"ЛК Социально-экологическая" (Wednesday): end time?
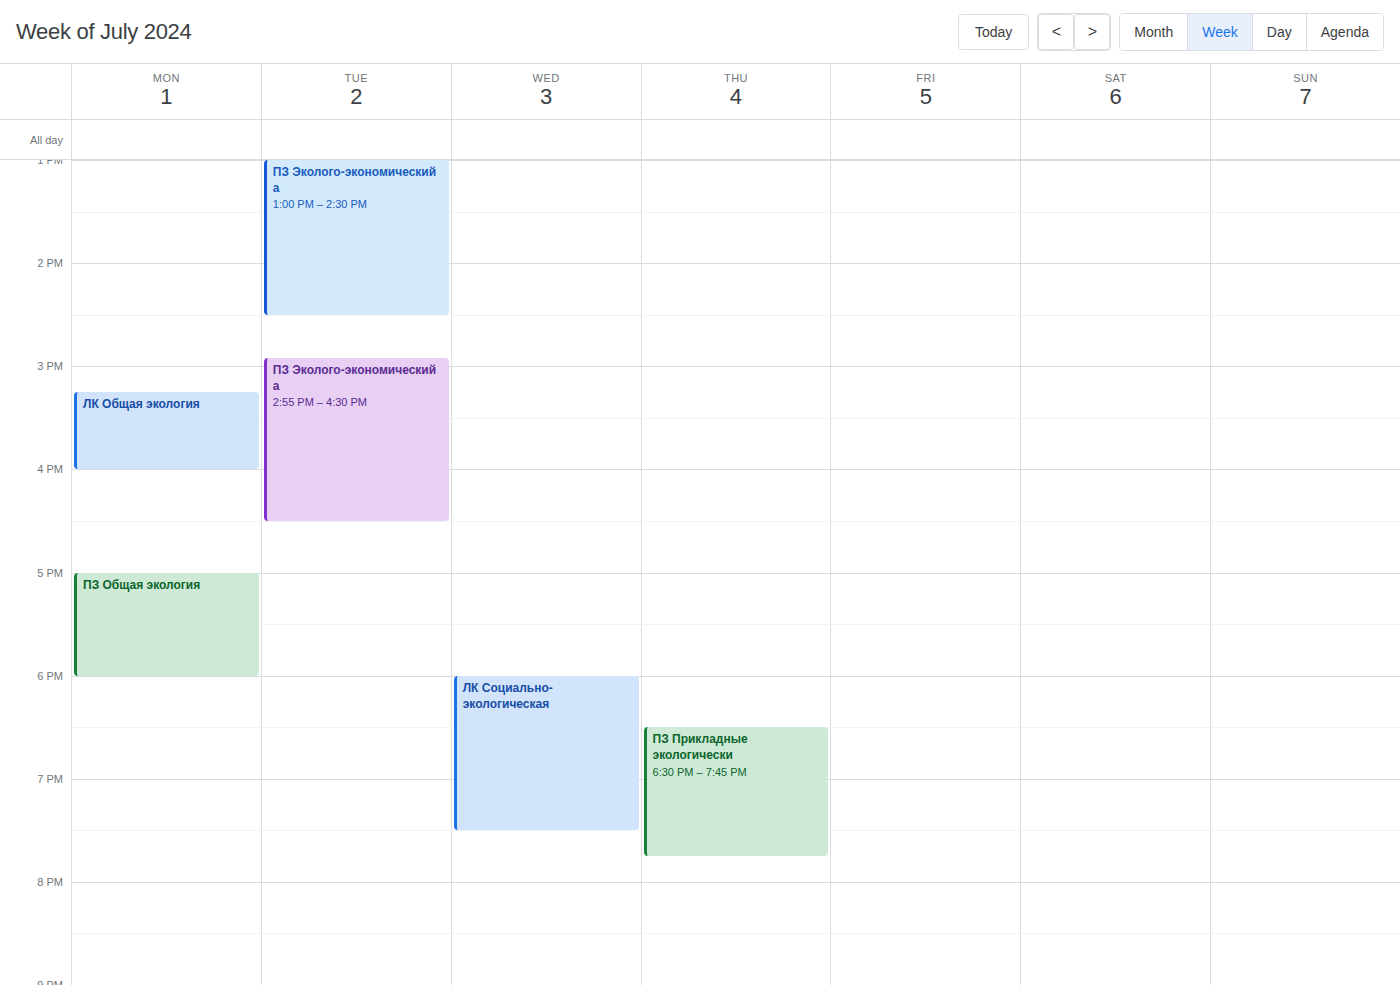
19:30